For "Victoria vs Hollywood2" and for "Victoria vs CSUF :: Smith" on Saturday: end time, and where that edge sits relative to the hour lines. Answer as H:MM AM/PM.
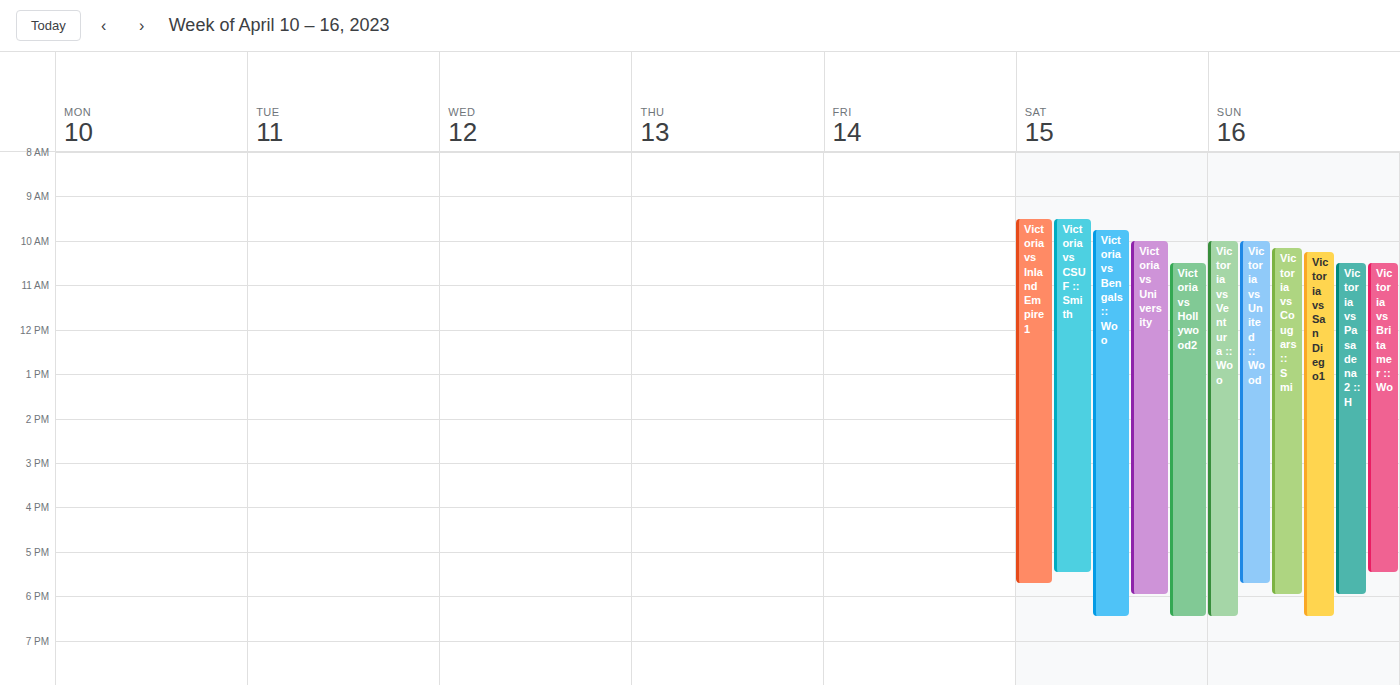
"Victoria vs Hollywood2": 6:30 PM, halfway between the 6 PM and 7 PM lines. "Victoria vs CSUF :: Smith": 5:30 PM, halfway between the 5 PM and 6 PM lines.